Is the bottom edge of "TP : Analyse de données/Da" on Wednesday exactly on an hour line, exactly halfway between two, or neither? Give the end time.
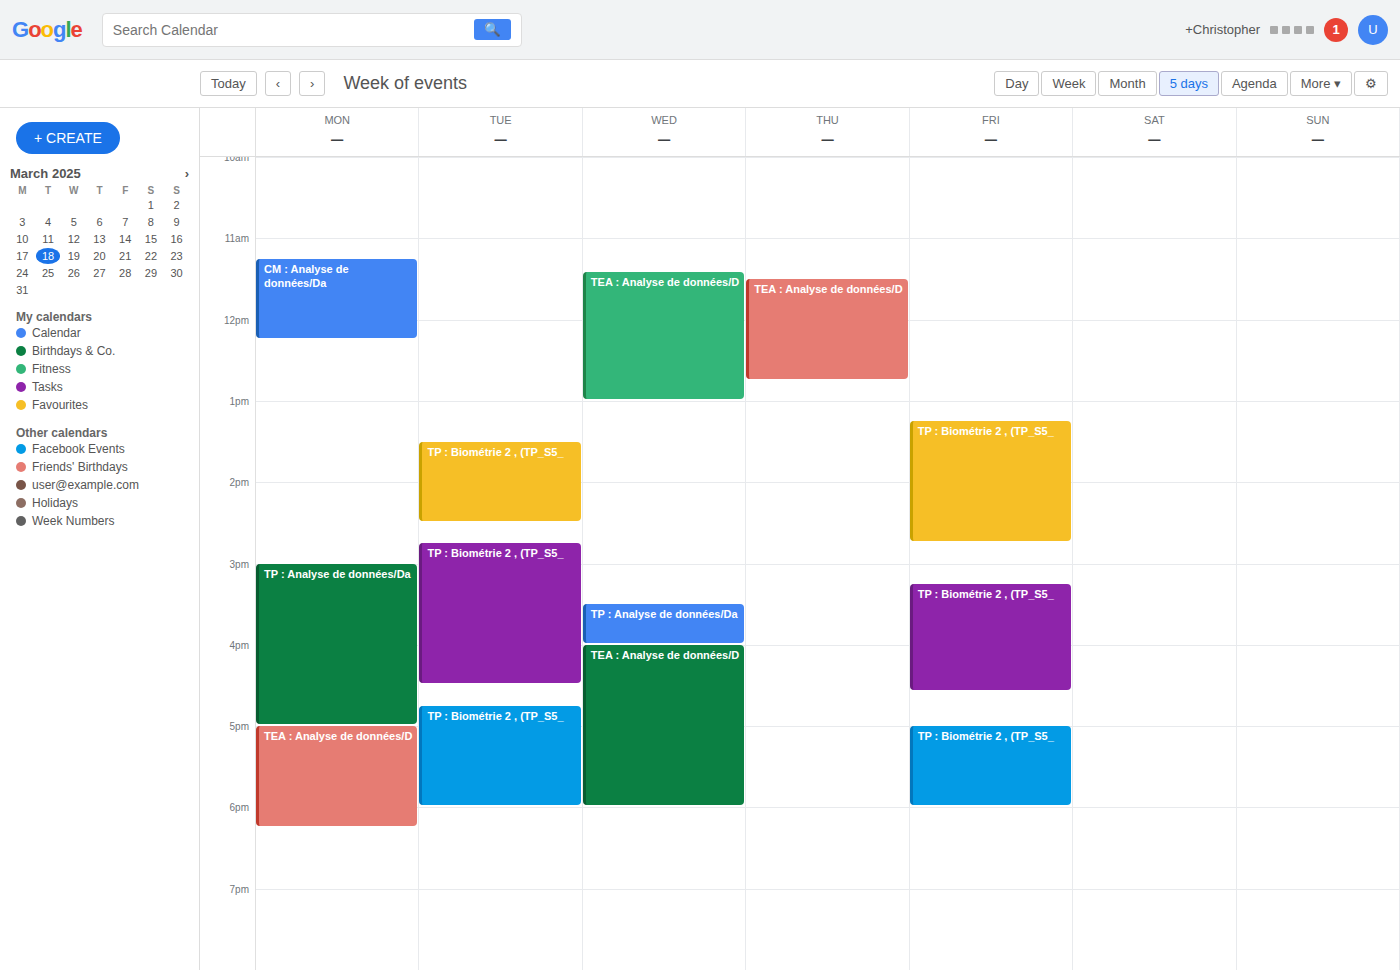
4:00 PM -- exactly on the 4 PM line.